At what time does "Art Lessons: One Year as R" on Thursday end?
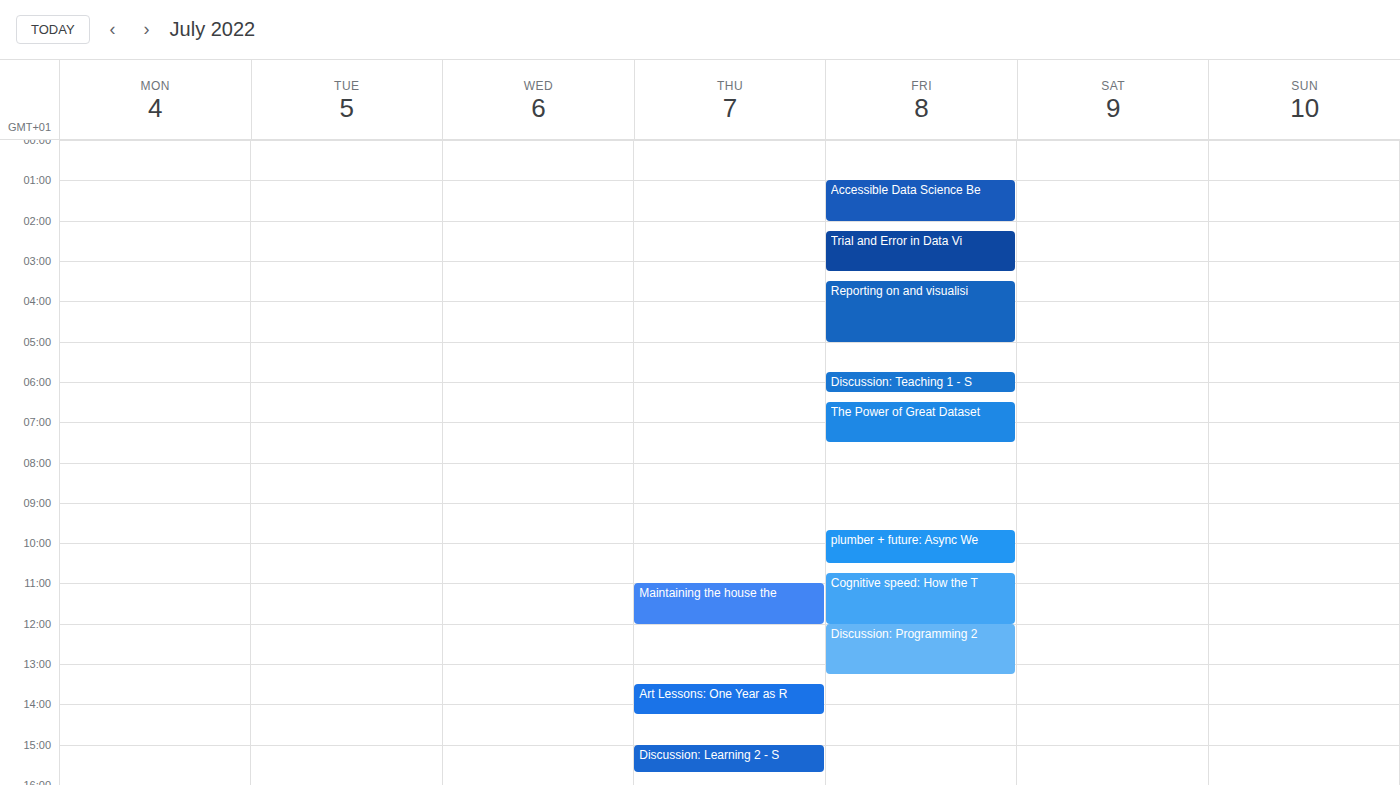
14:15